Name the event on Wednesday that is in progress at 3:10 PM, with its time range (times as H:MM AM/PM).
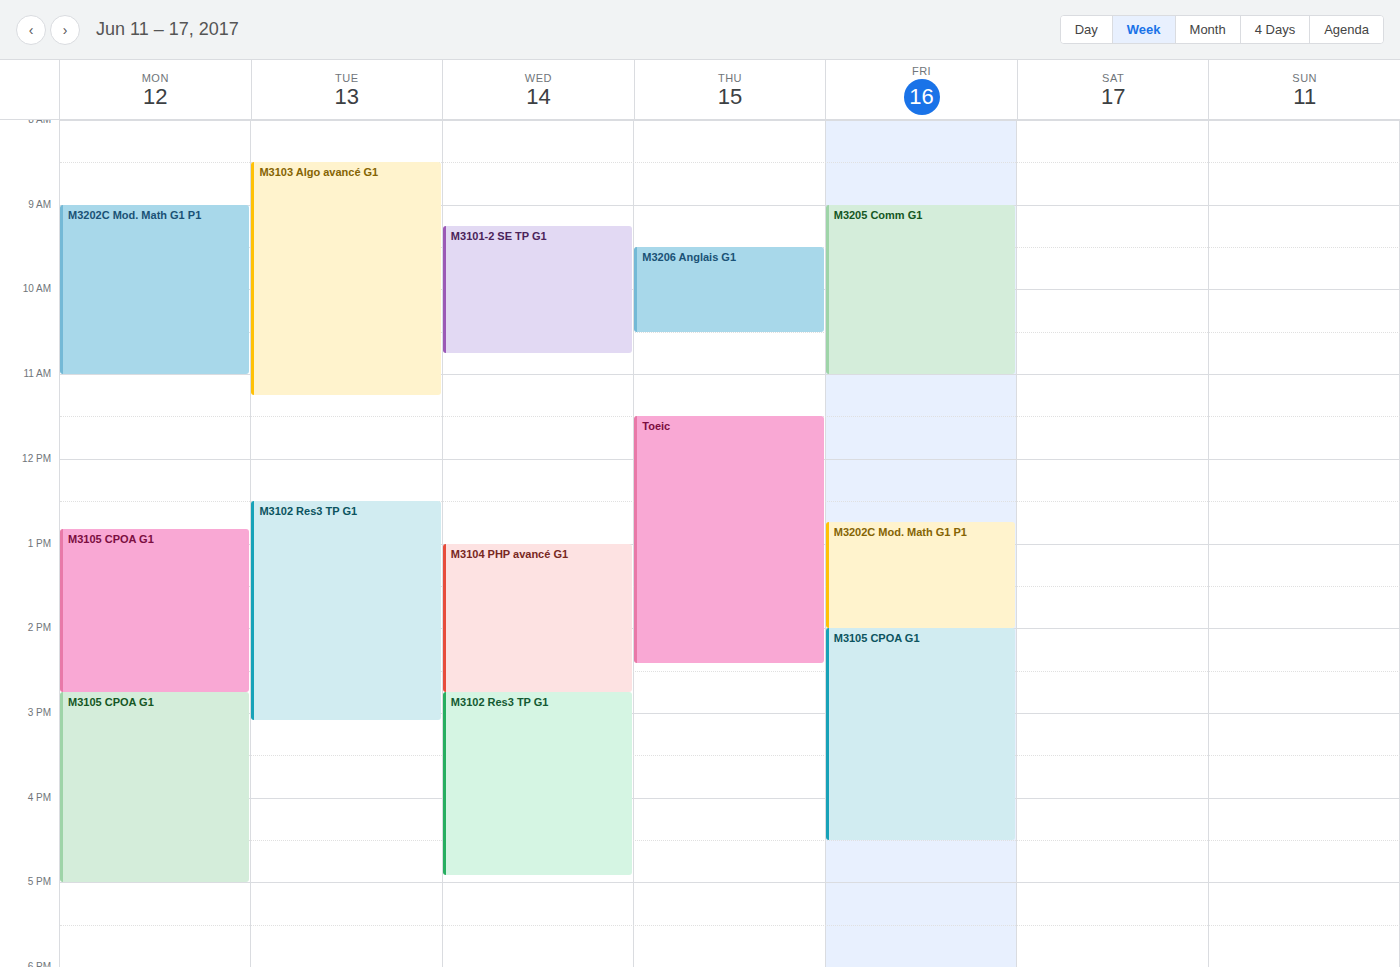
"M3102 Res3 TP G1", 2:45 PM to 4:55 PM